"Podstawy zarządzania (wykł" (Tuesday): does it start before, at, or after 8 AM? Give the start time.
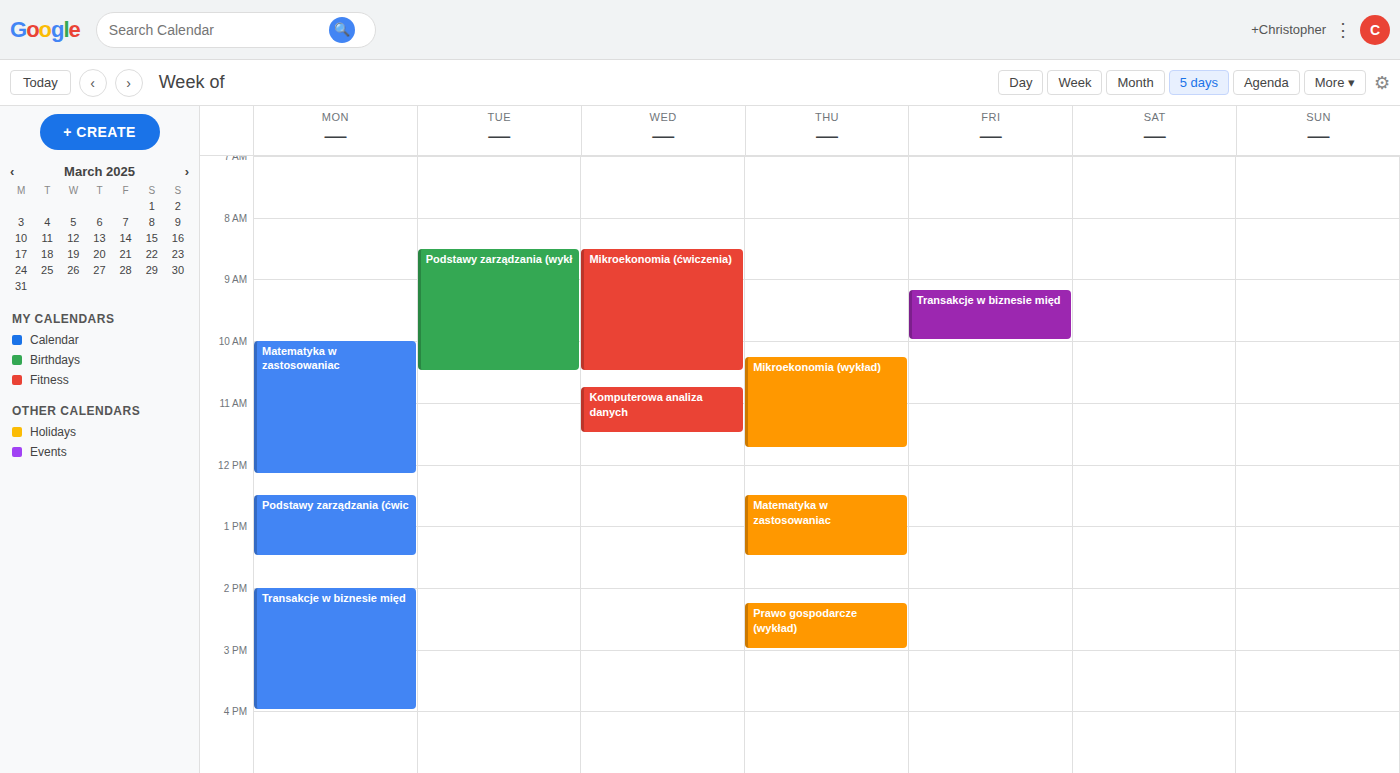
8:30 AM -- after 8 AM, 30 minutes below the 8 AM line.